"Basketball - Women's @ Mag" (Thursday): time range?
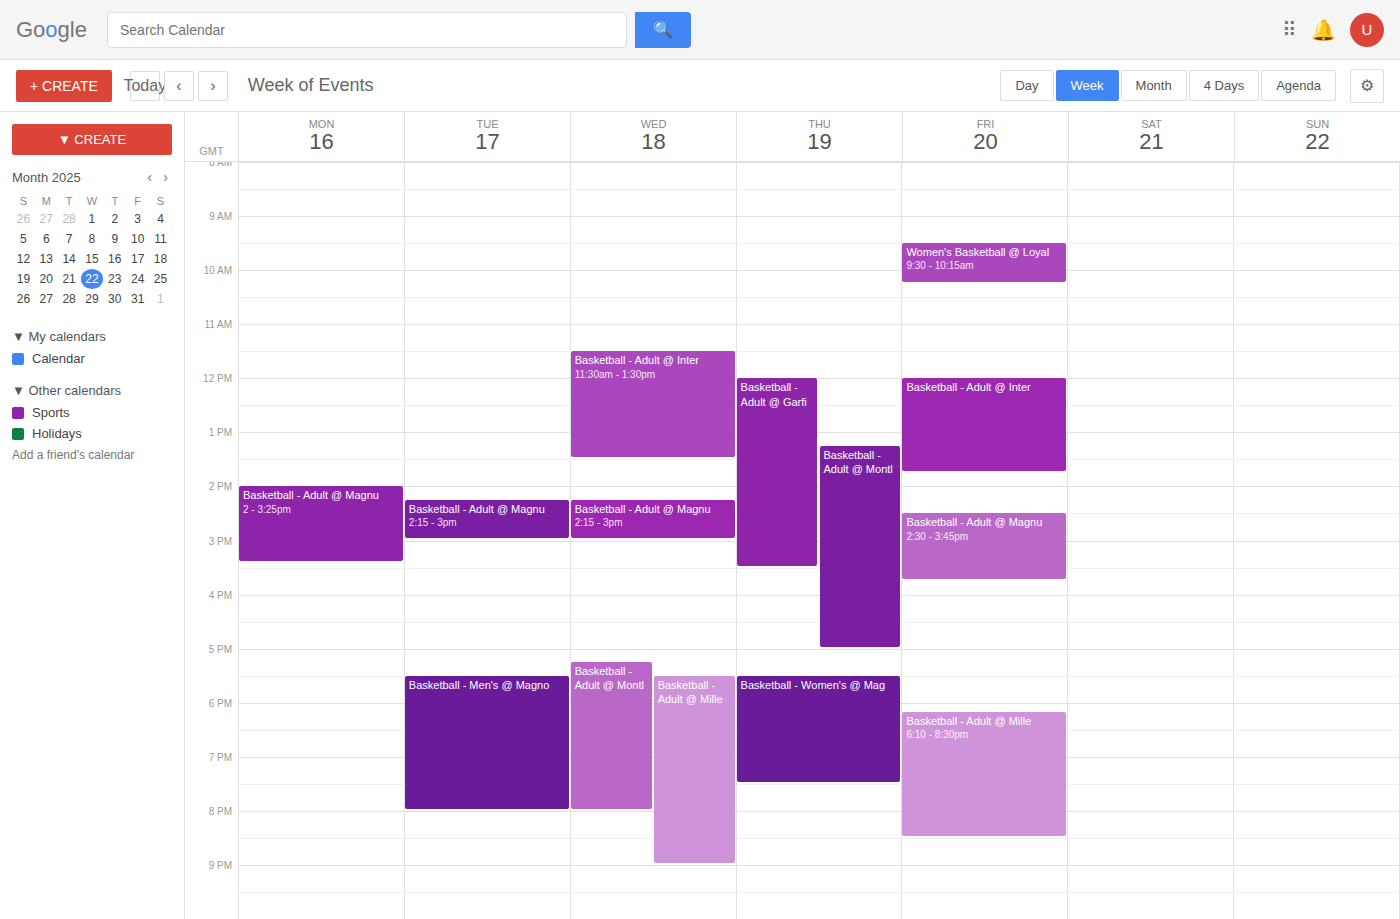
5:30 PM to 7:30 PM